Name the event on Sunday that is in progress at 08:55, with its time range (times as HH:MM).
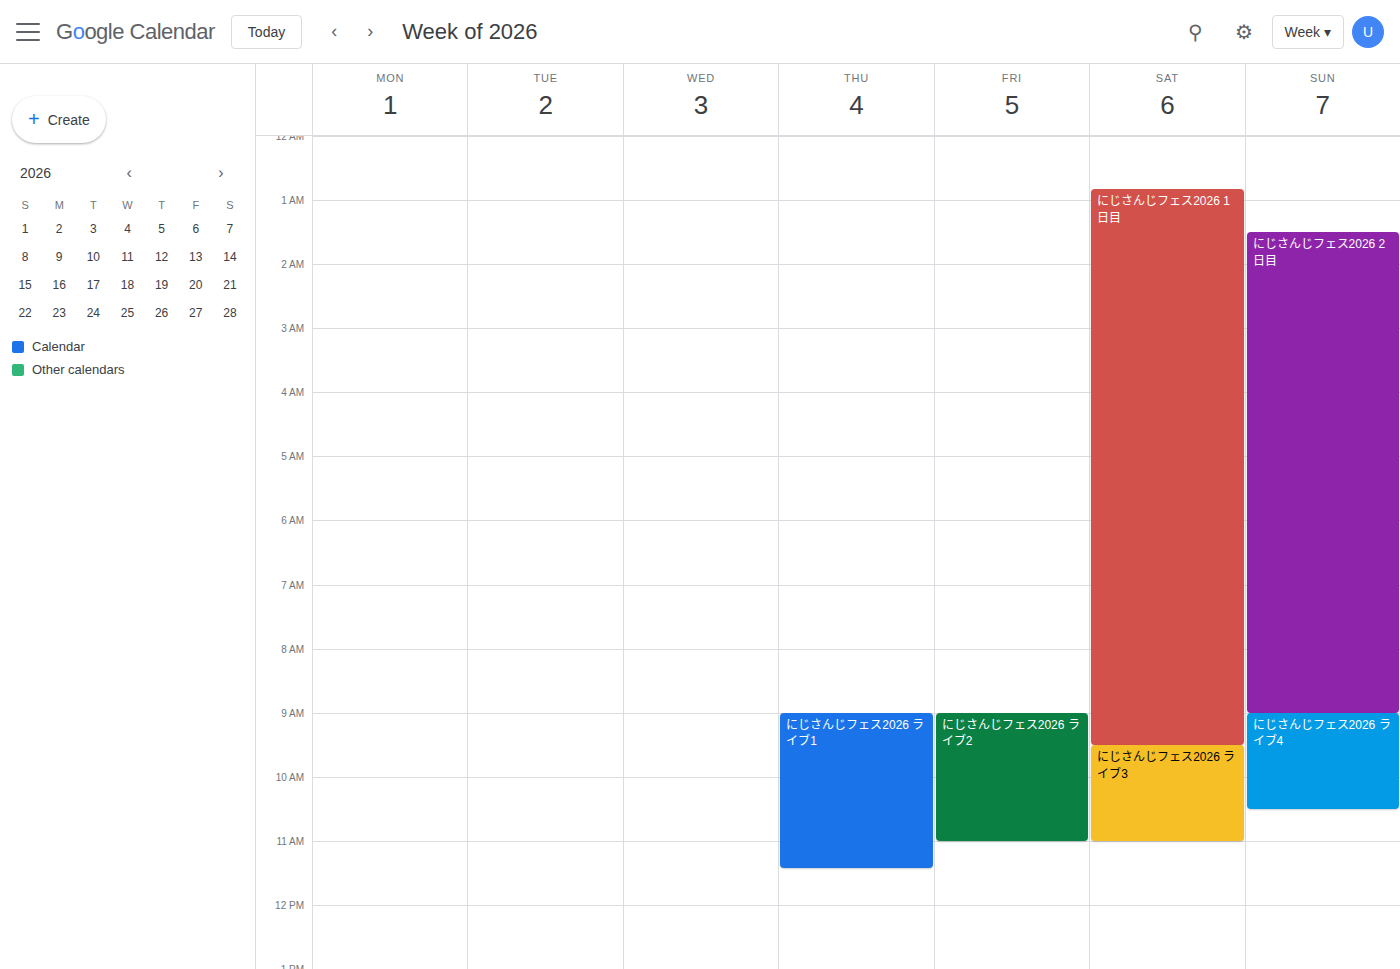
"にじさんじフェス2026 2日目", 01:30 to 09:00